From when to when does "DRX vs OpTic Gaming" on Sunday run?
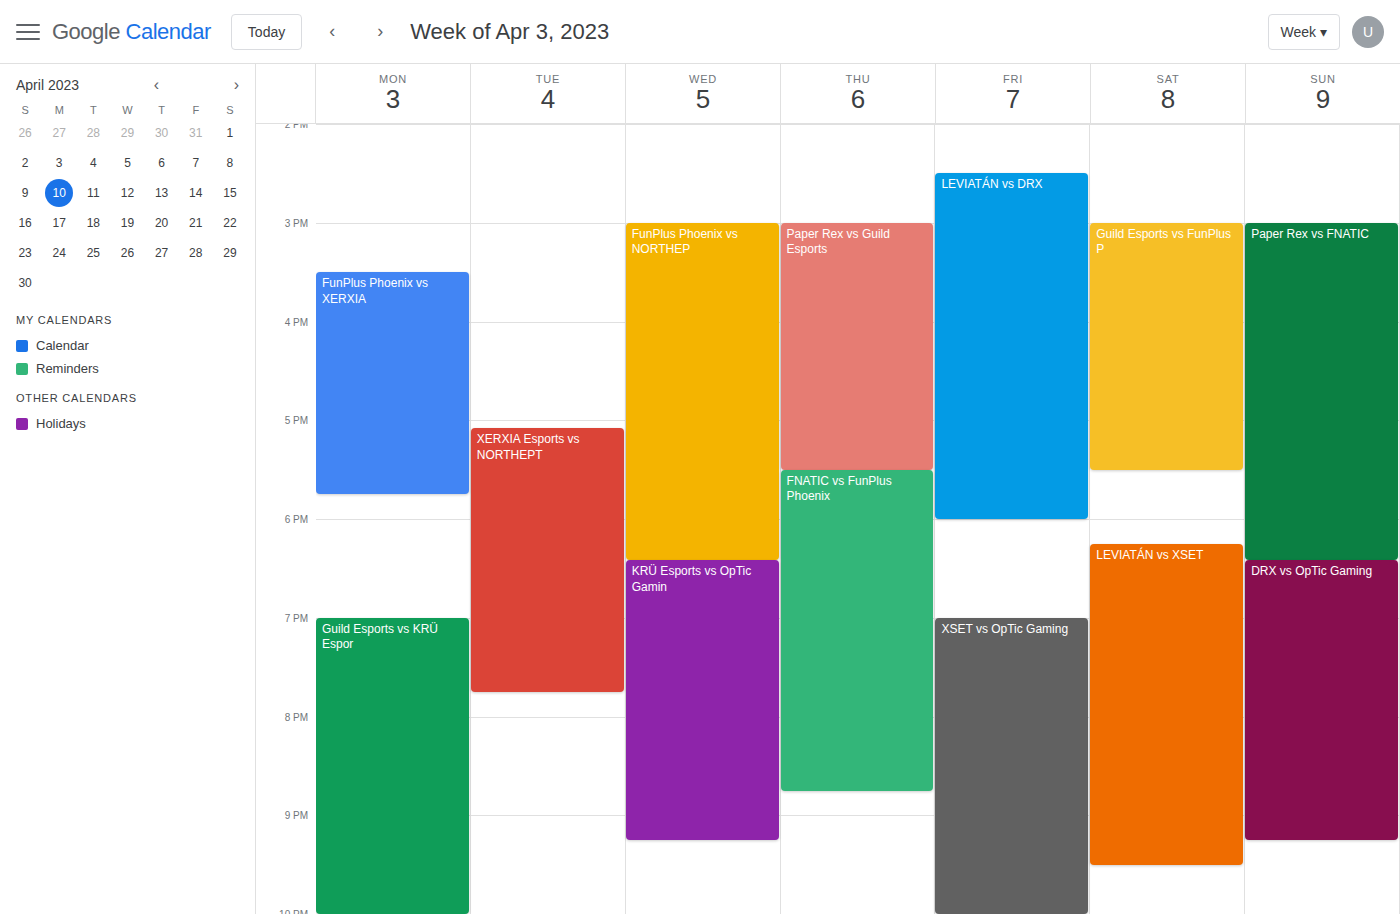
18:25 to 21:15